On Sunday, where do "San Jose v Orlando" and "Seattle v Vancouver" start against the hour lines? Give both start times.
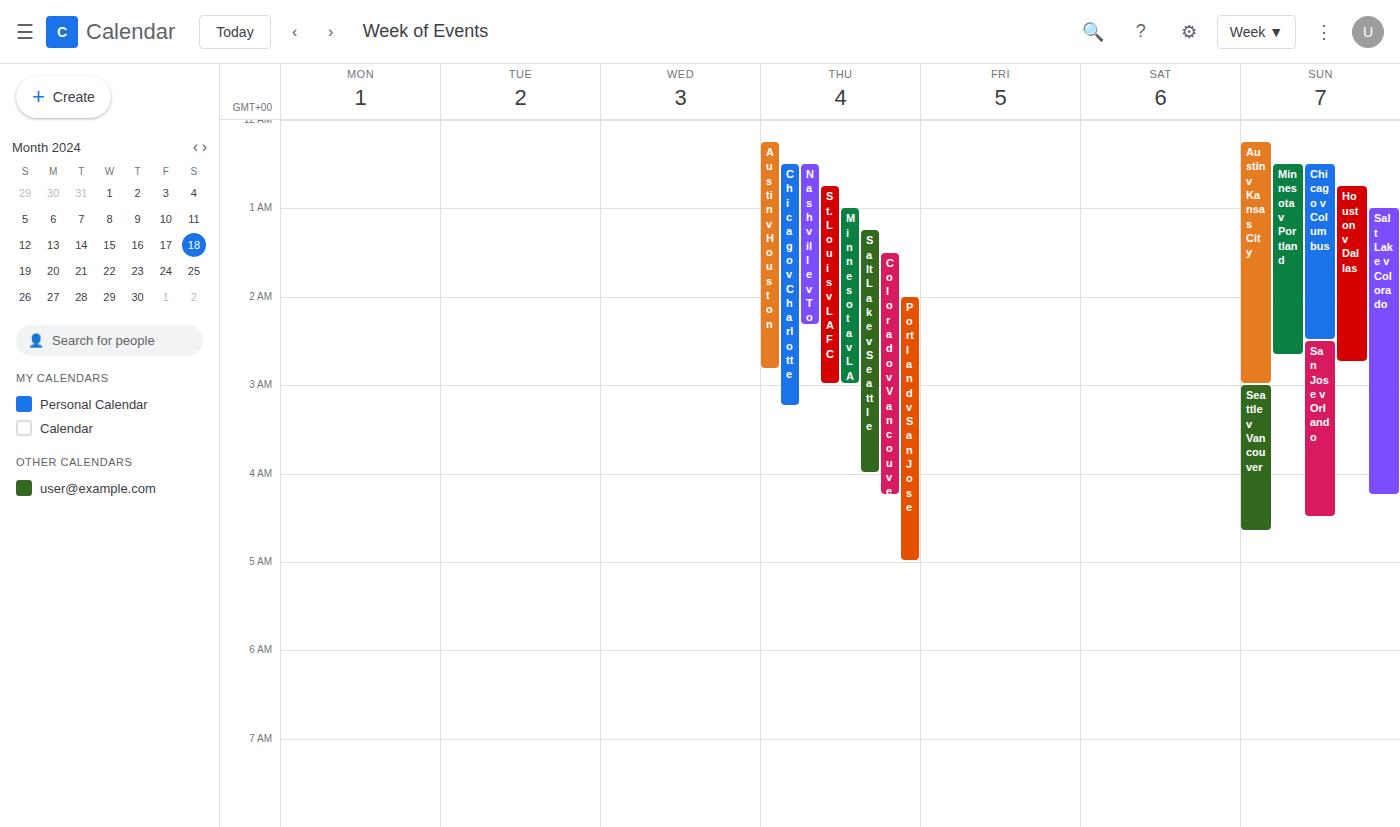
"San Jose v Orlando": 2:30 AM, halfway between the 2 AM and 3 AM lines. "Seattle v Vancouver": 3:00 AM, exactly on the 3 AM line.